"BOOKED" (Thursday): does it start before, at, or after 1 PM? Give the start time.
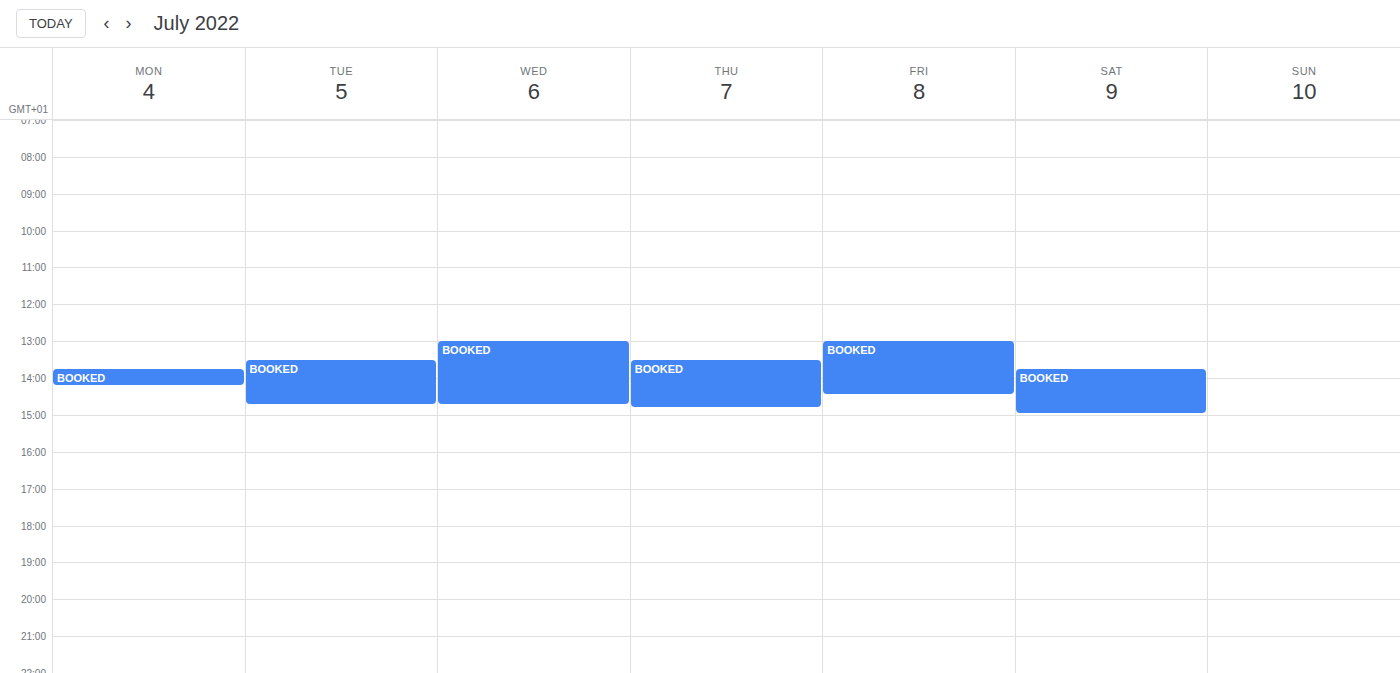
1:30 PM -- after 1 PM, 30 minutes below the 1 PM line.